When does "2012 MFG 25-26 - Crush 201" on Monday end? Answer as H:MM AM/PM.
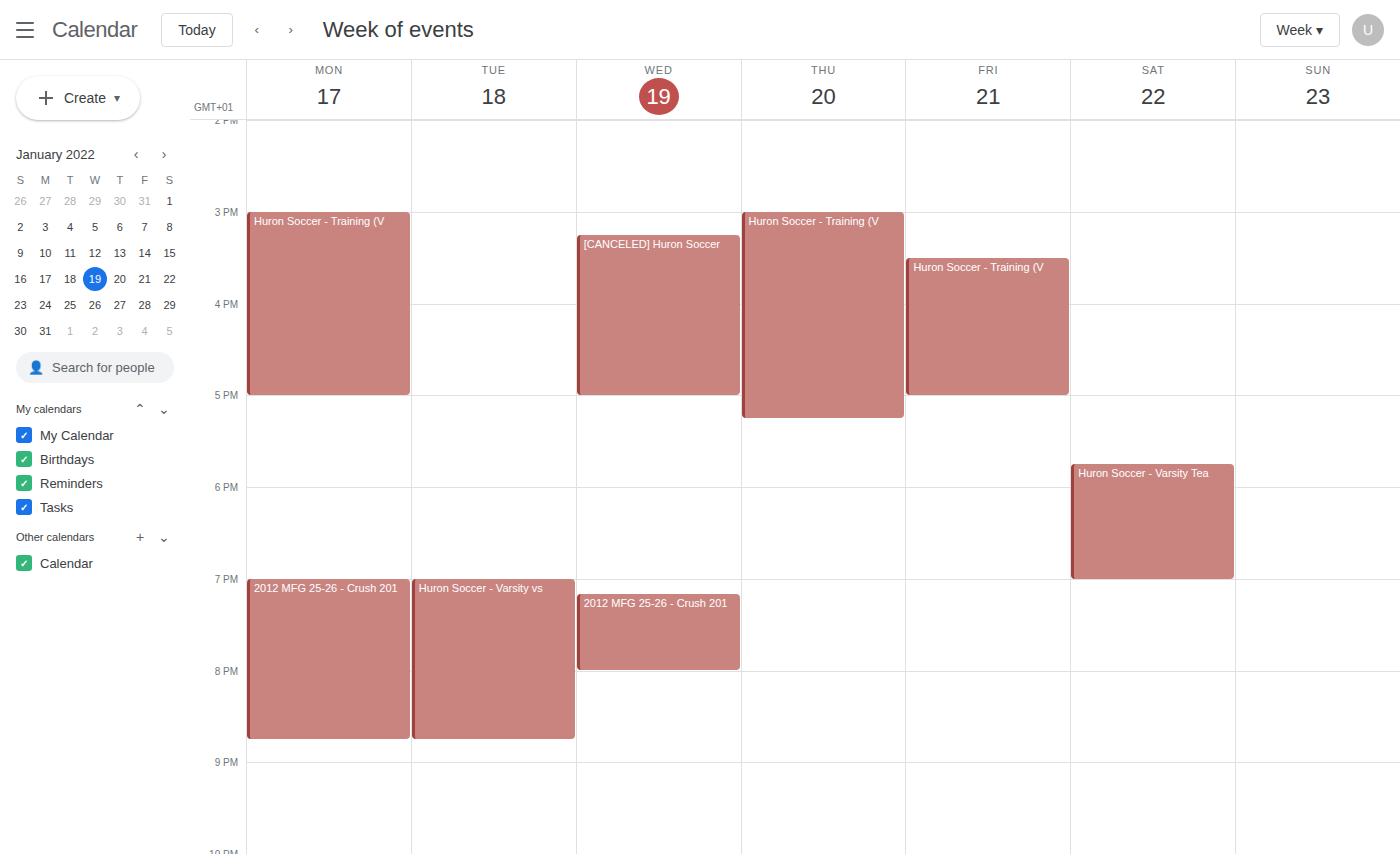
8:45 PM